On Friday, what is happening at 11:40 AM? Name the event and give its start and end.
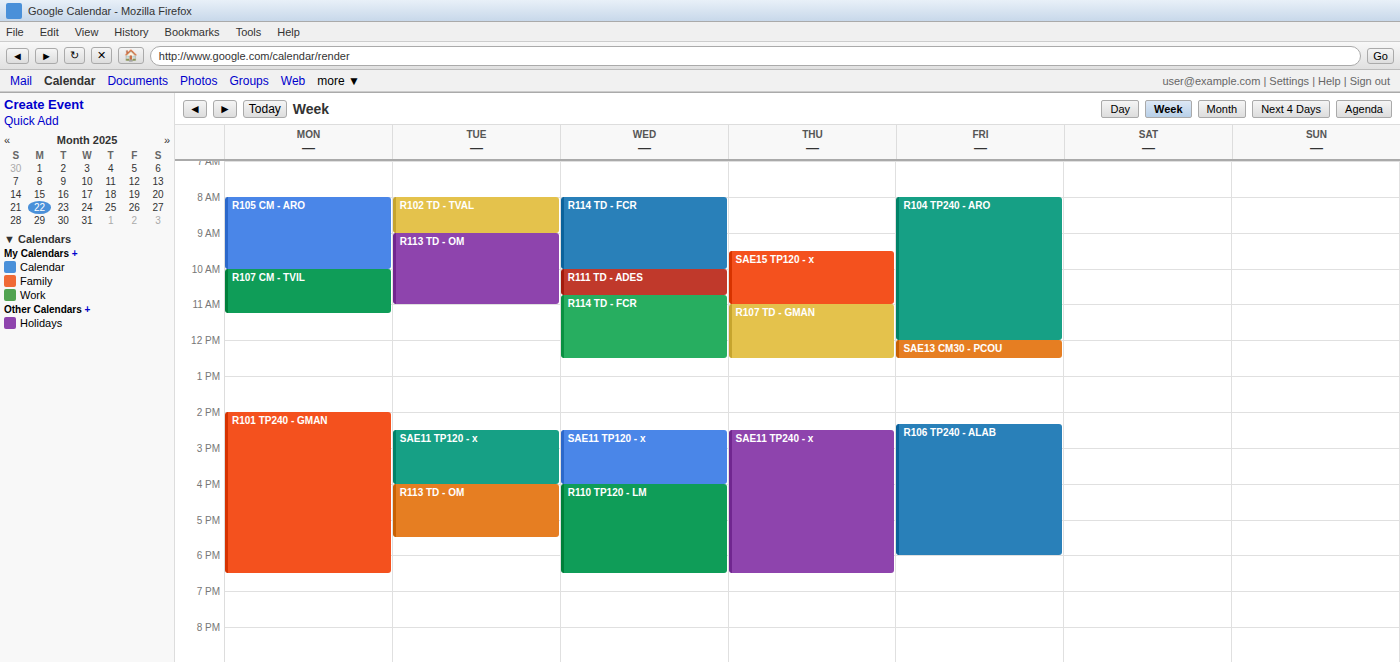
"R104 TP240 - ARO", 8:00 AM to 12:00 PM